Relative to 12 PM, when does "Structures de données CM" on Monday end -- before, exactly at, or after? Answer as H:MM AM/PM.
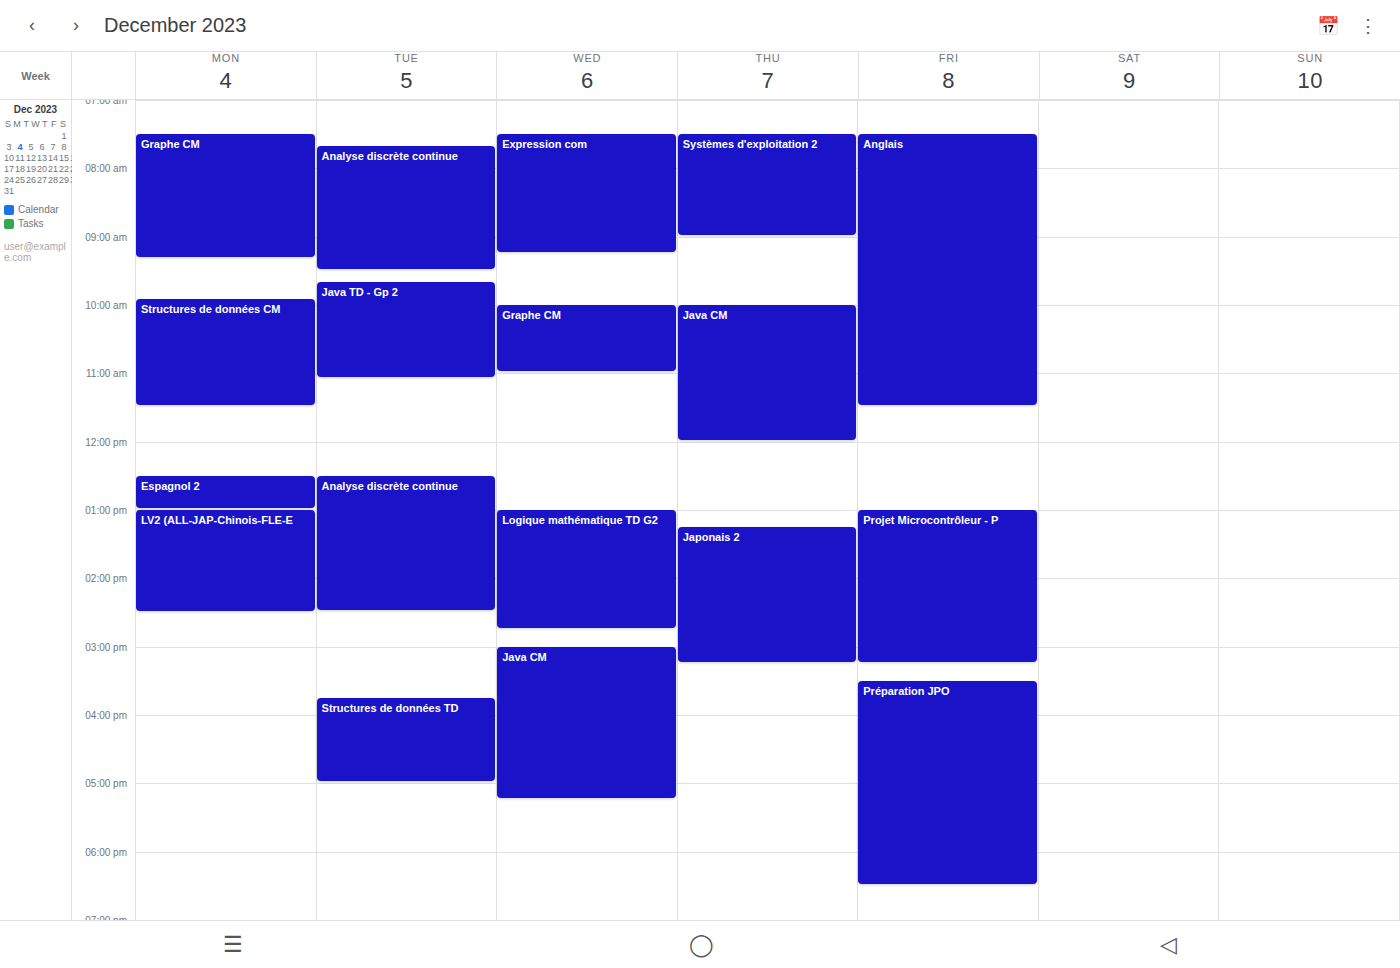
11:30 AM -- before 12 PM, 30 minutes above the 12 PM line.